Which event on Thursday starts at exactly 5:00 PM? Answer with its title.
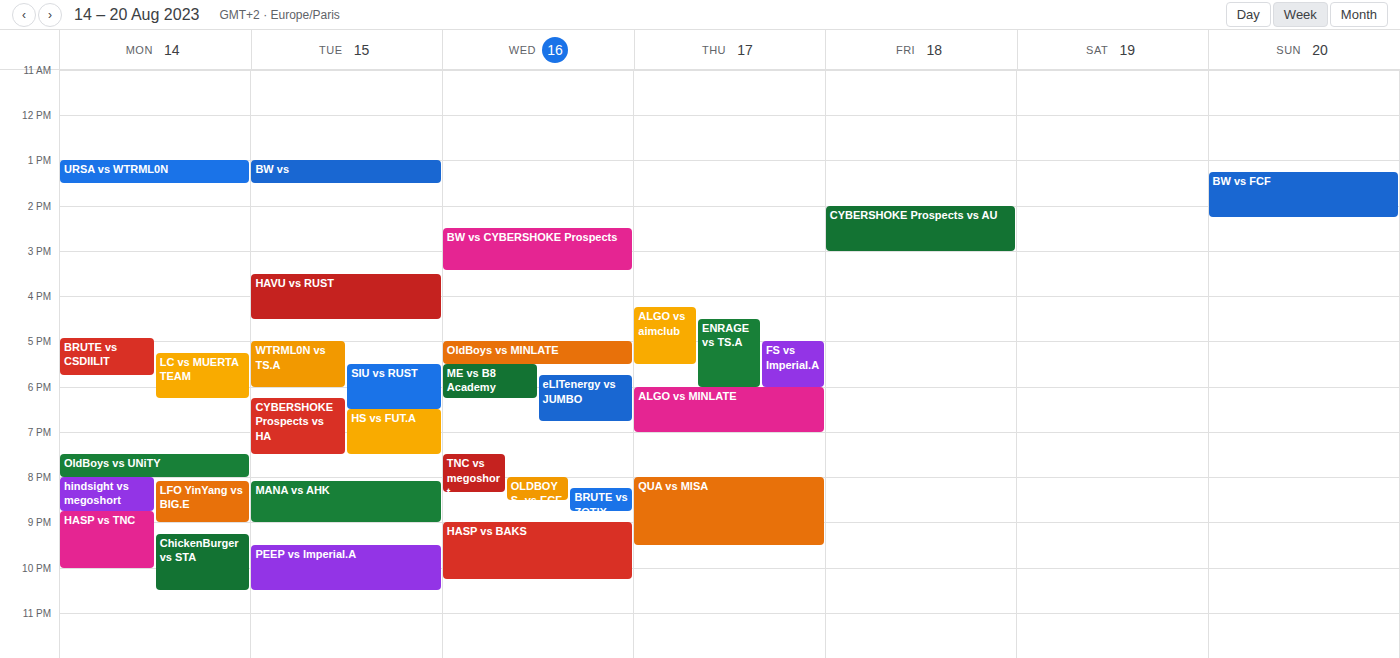
"FS vs Imperial.A"